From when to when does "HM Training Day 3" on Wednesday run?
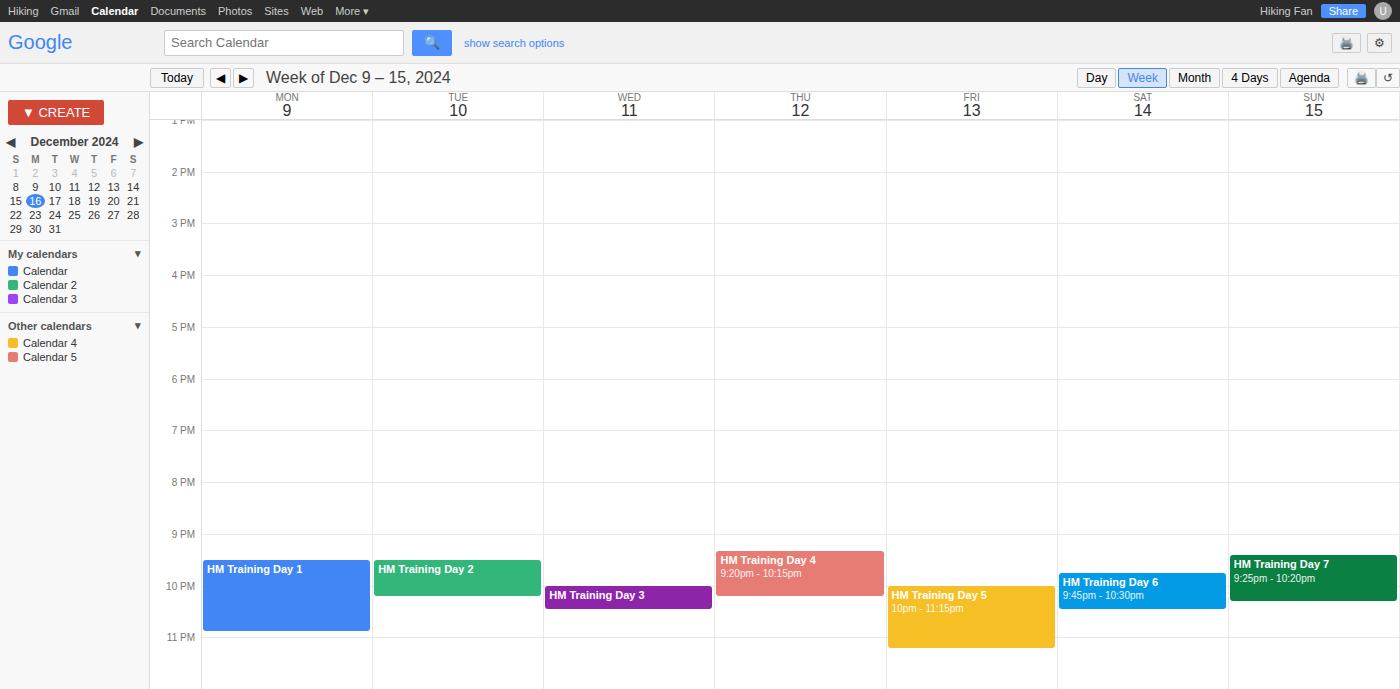
10:00 PM to 10:30 PM